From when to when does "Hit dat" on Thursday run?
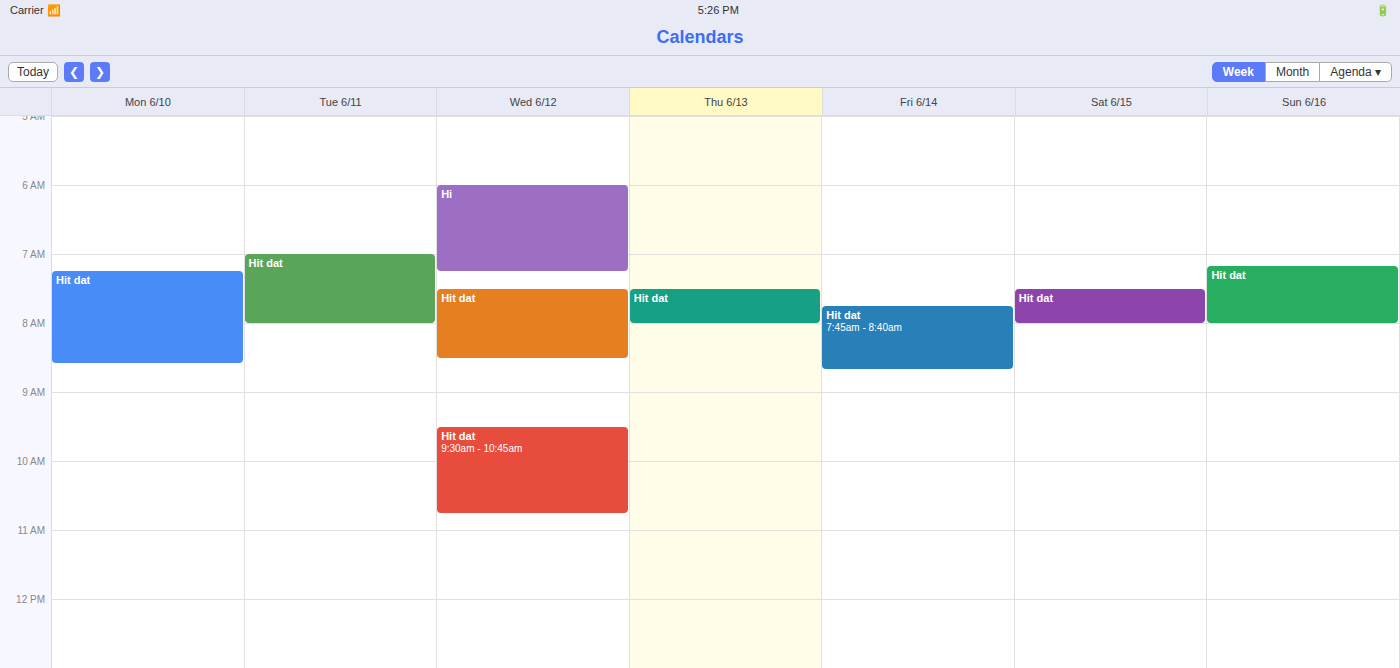
7:30 AM to 8:00 AM